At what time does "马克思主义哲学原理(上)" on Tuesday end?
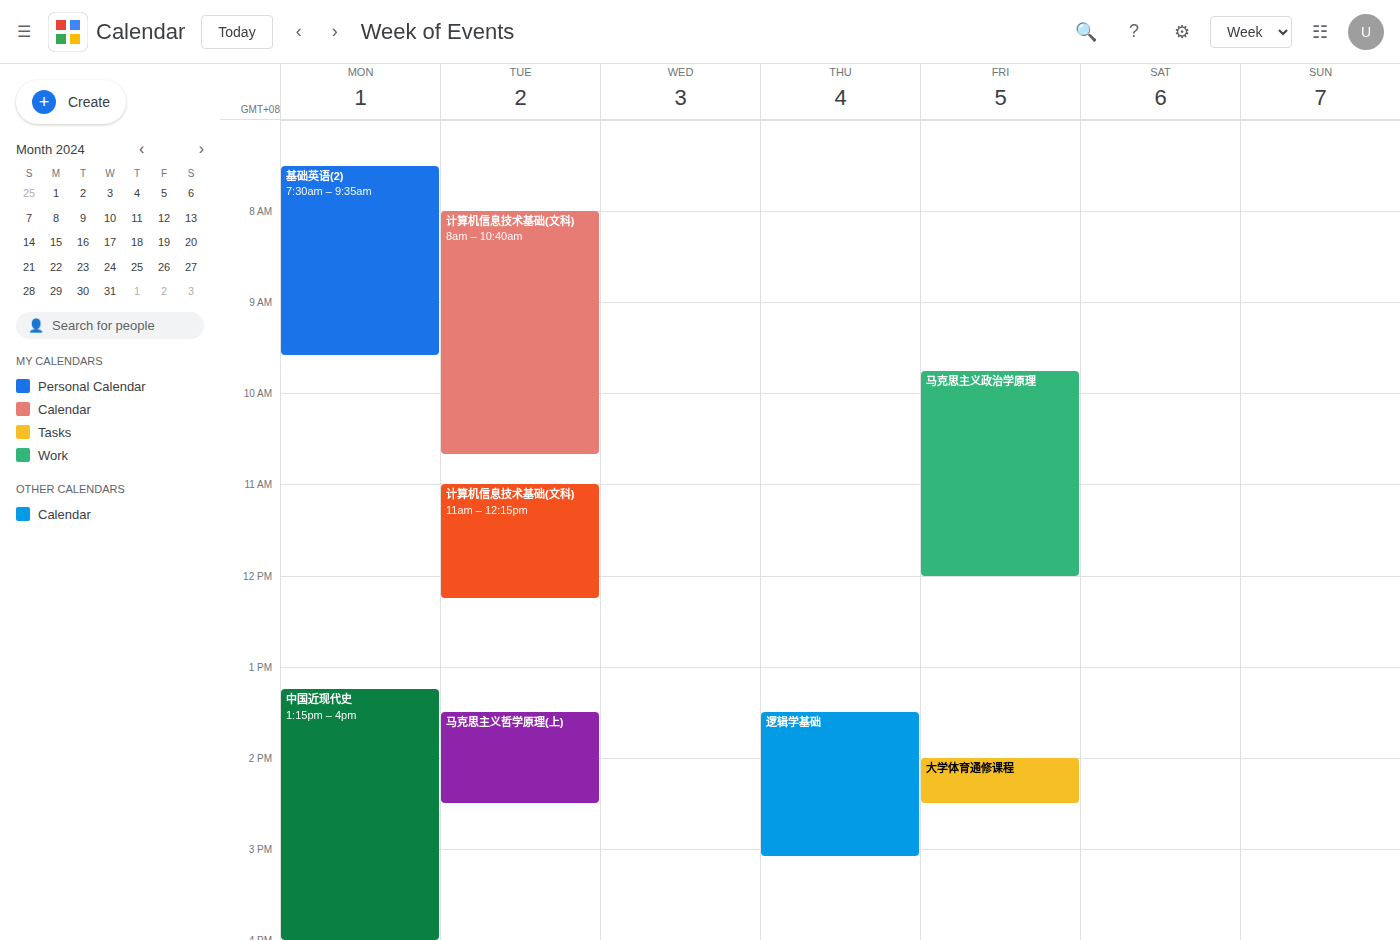
2:30 PM